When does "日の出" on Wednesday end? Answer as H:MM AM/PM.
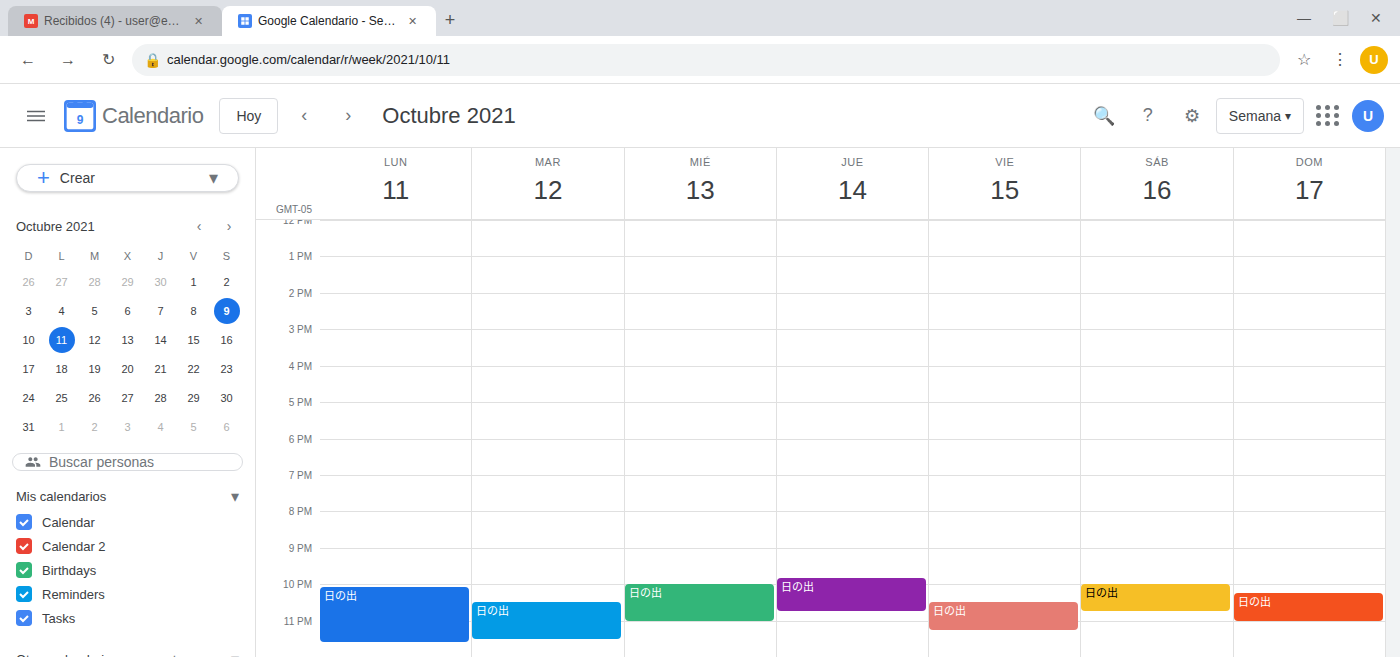
11:00 PM